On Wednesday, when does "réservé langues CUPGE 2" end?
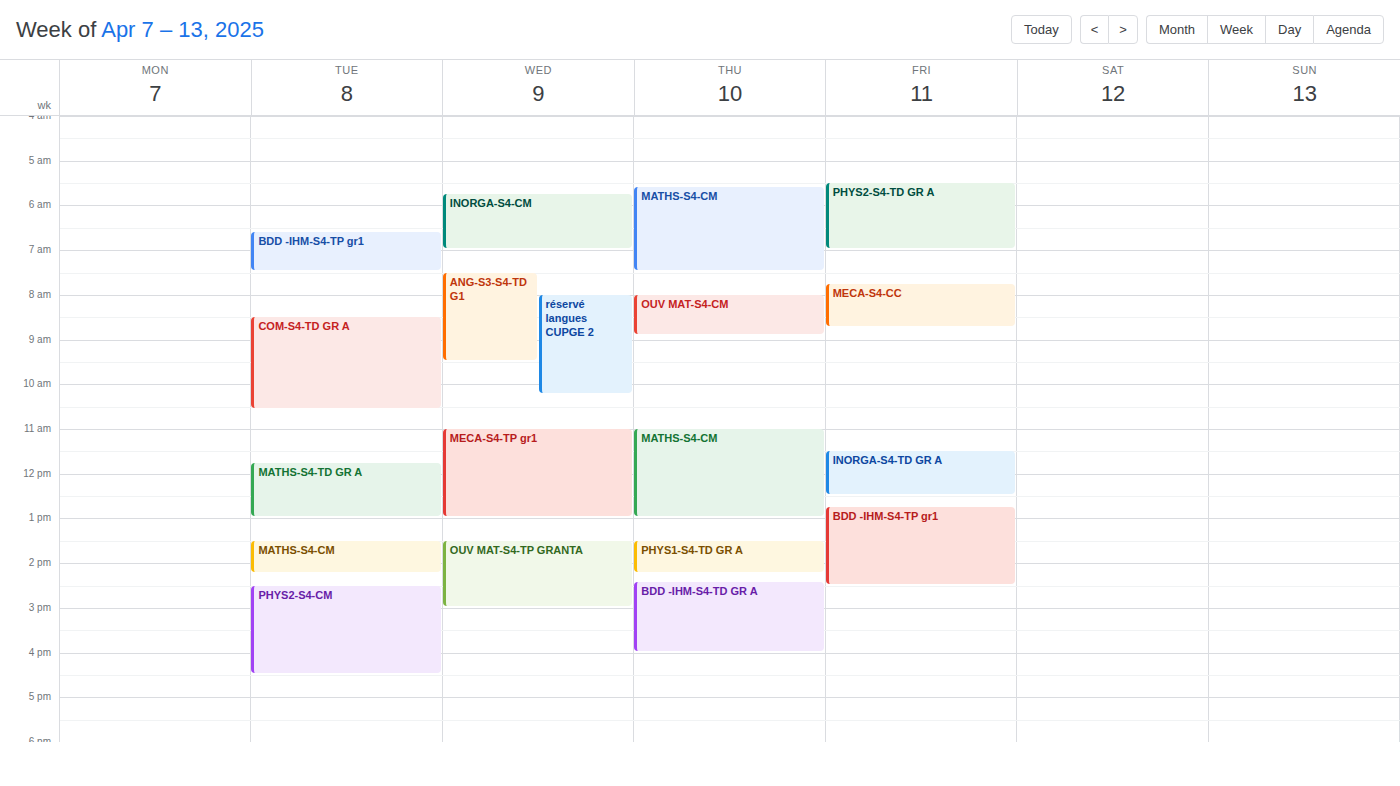
10:15 AM